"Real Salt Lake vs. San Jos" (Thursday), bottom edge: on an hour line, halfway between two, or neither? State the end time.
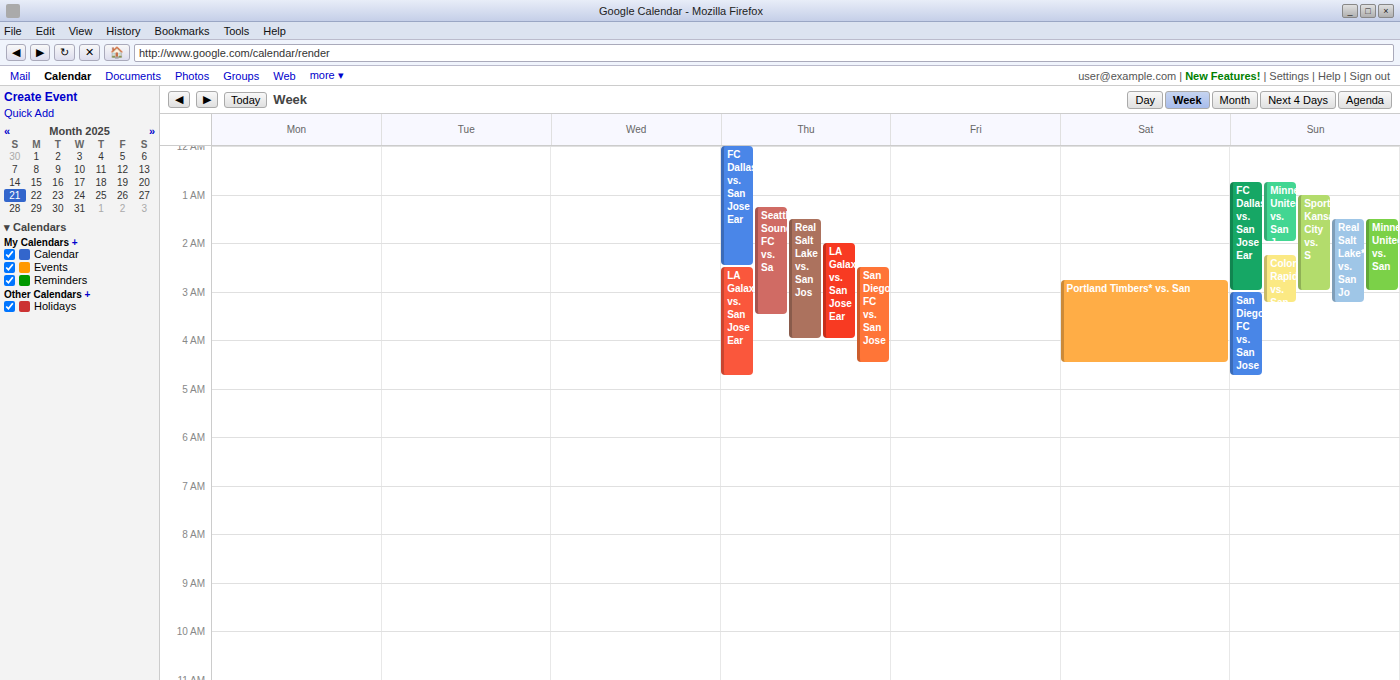
4:00 AM -- exactly on the 4 AM line.